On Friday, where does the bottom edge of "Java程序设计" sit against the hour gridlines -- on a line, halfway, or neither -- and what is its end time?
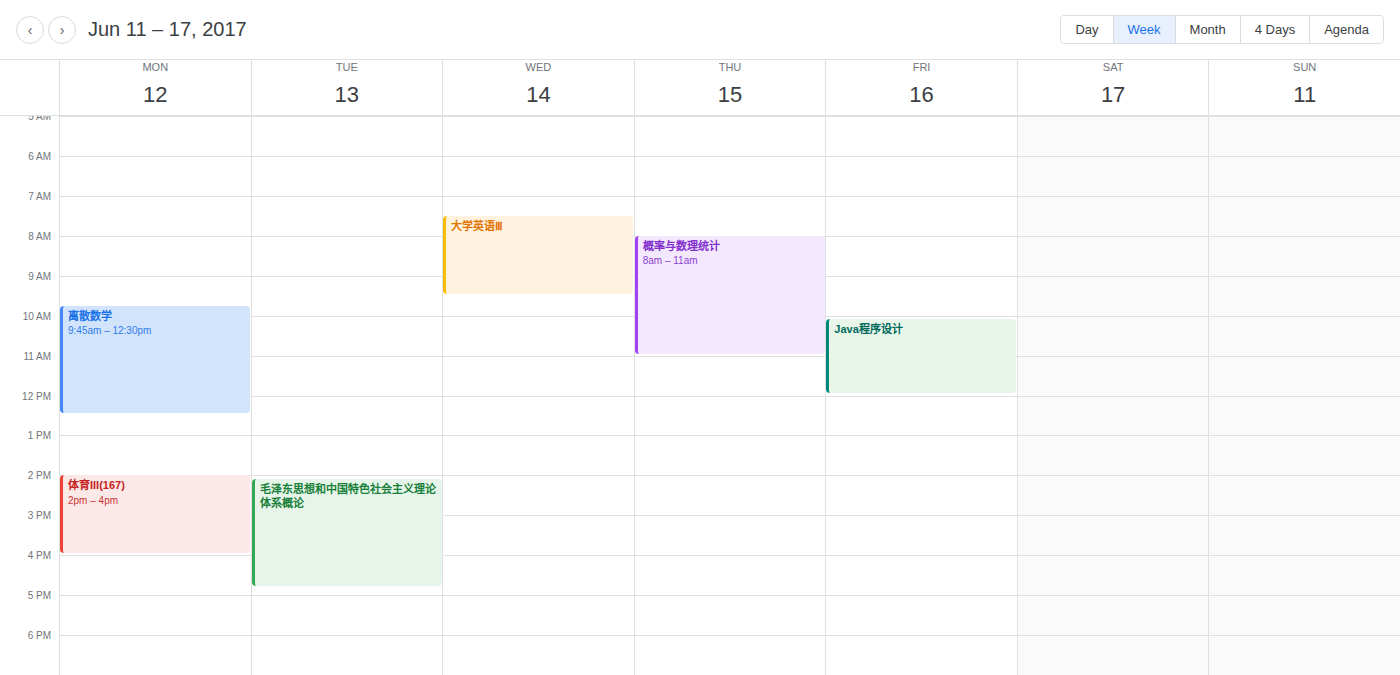
12:00 PM -- exactly on the 12 PM line.